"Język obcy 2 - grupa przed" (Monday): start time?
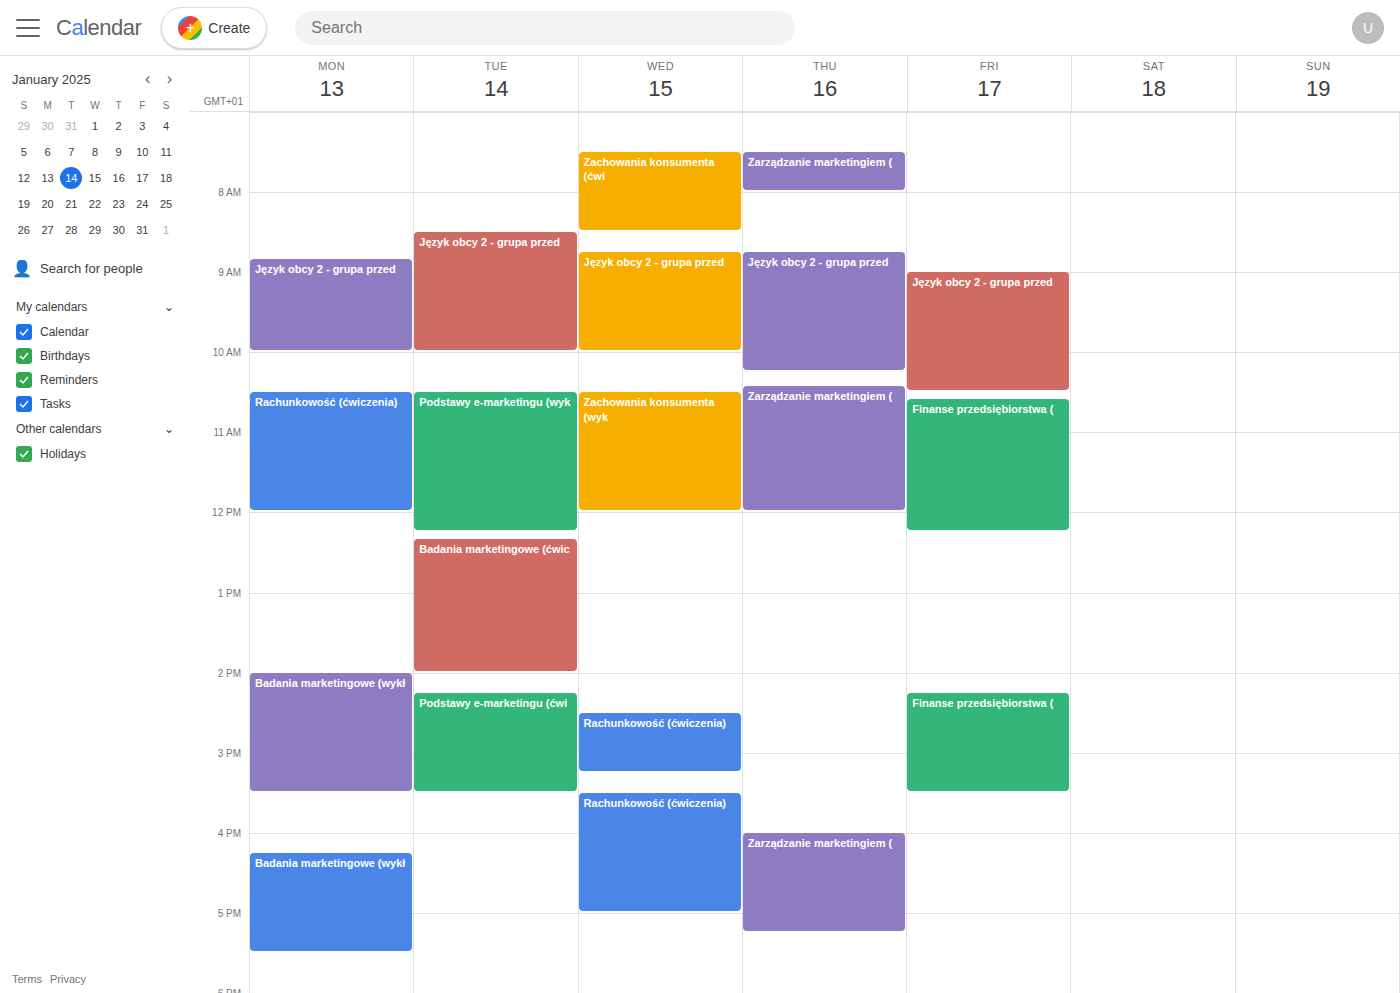
8:50 AM